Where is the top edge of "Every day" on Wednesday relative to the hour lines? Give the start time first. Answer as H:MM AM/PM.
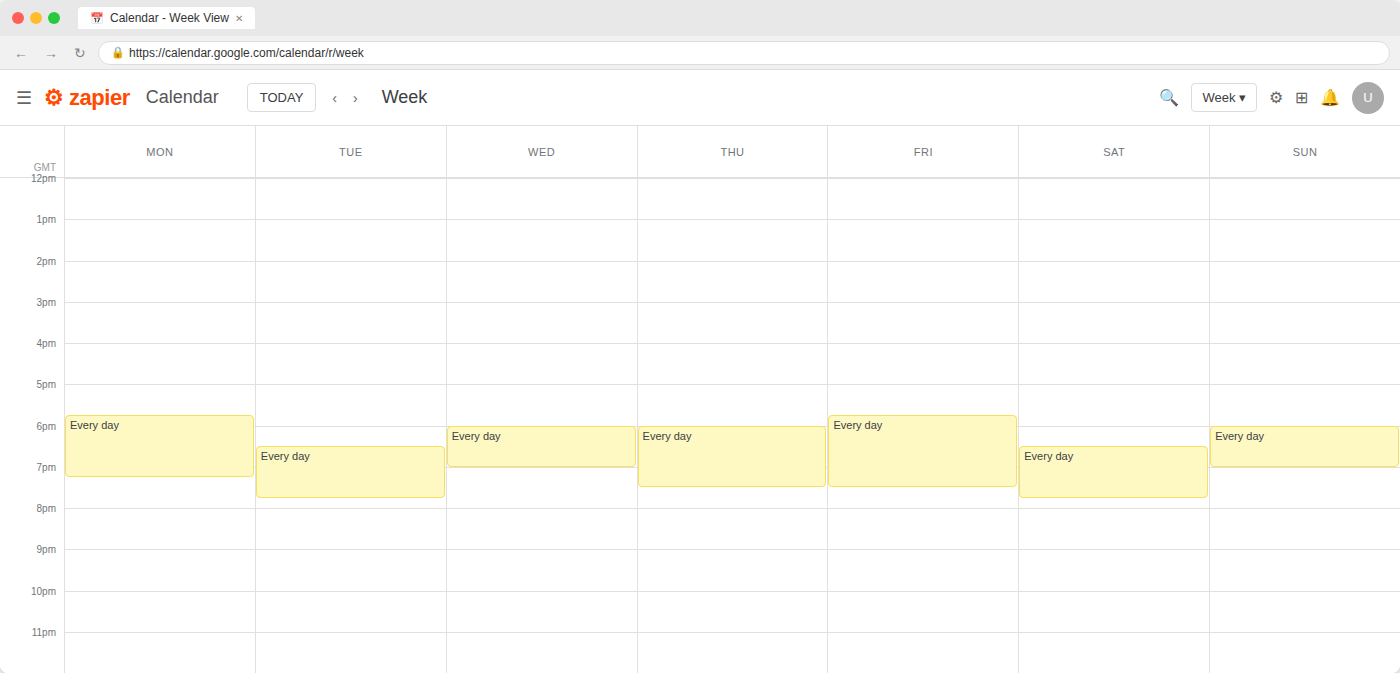
6:00 PM -- exactly on the 6 PM line.